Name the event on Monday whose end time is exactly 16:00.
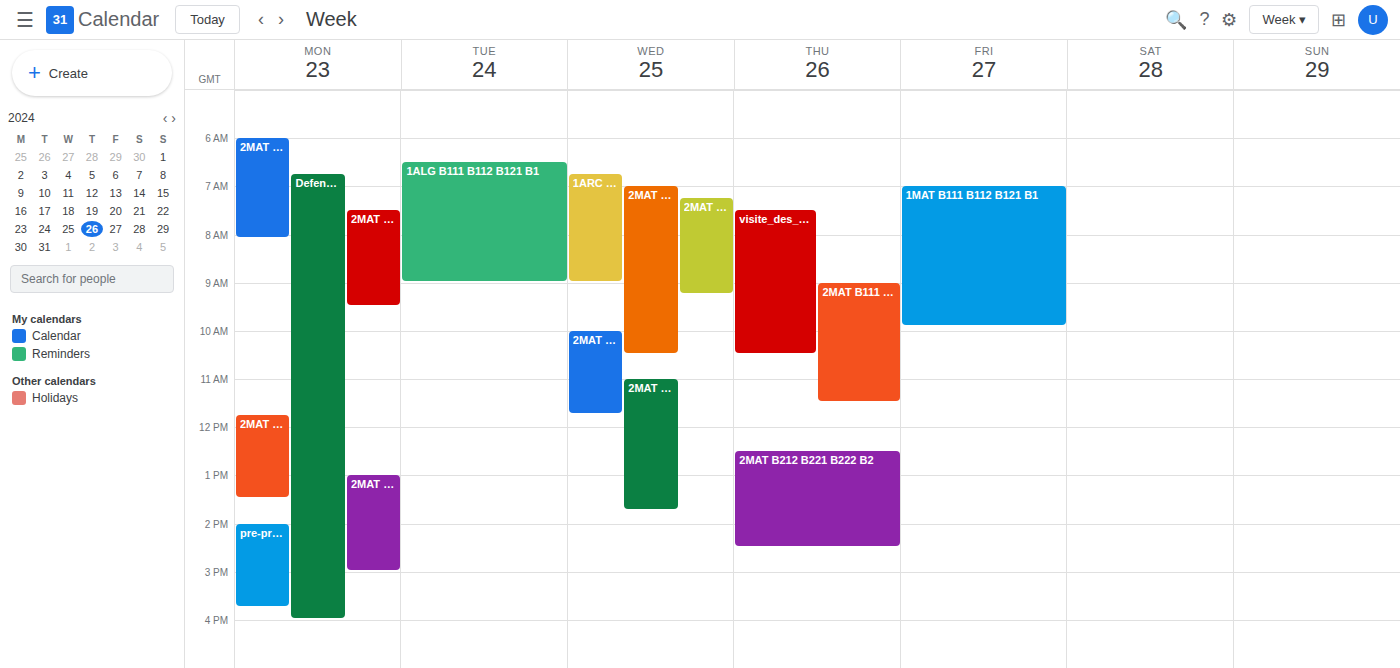
"Defenses_de_stages - F1 F2"